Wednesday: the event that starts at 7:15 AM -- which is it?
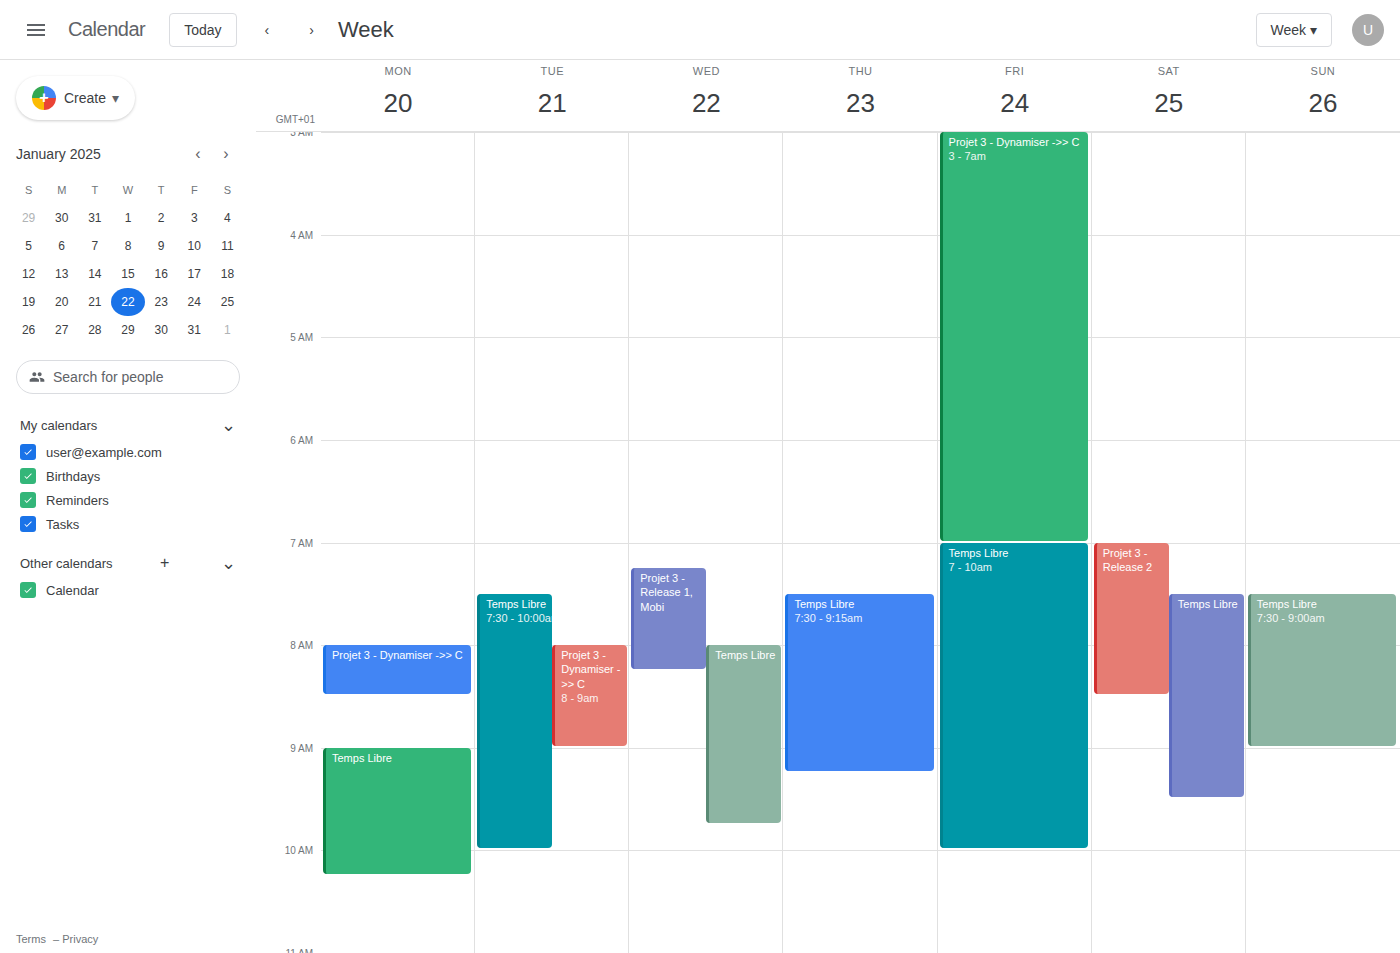
"Projet 3 - Release 1, Mobi"